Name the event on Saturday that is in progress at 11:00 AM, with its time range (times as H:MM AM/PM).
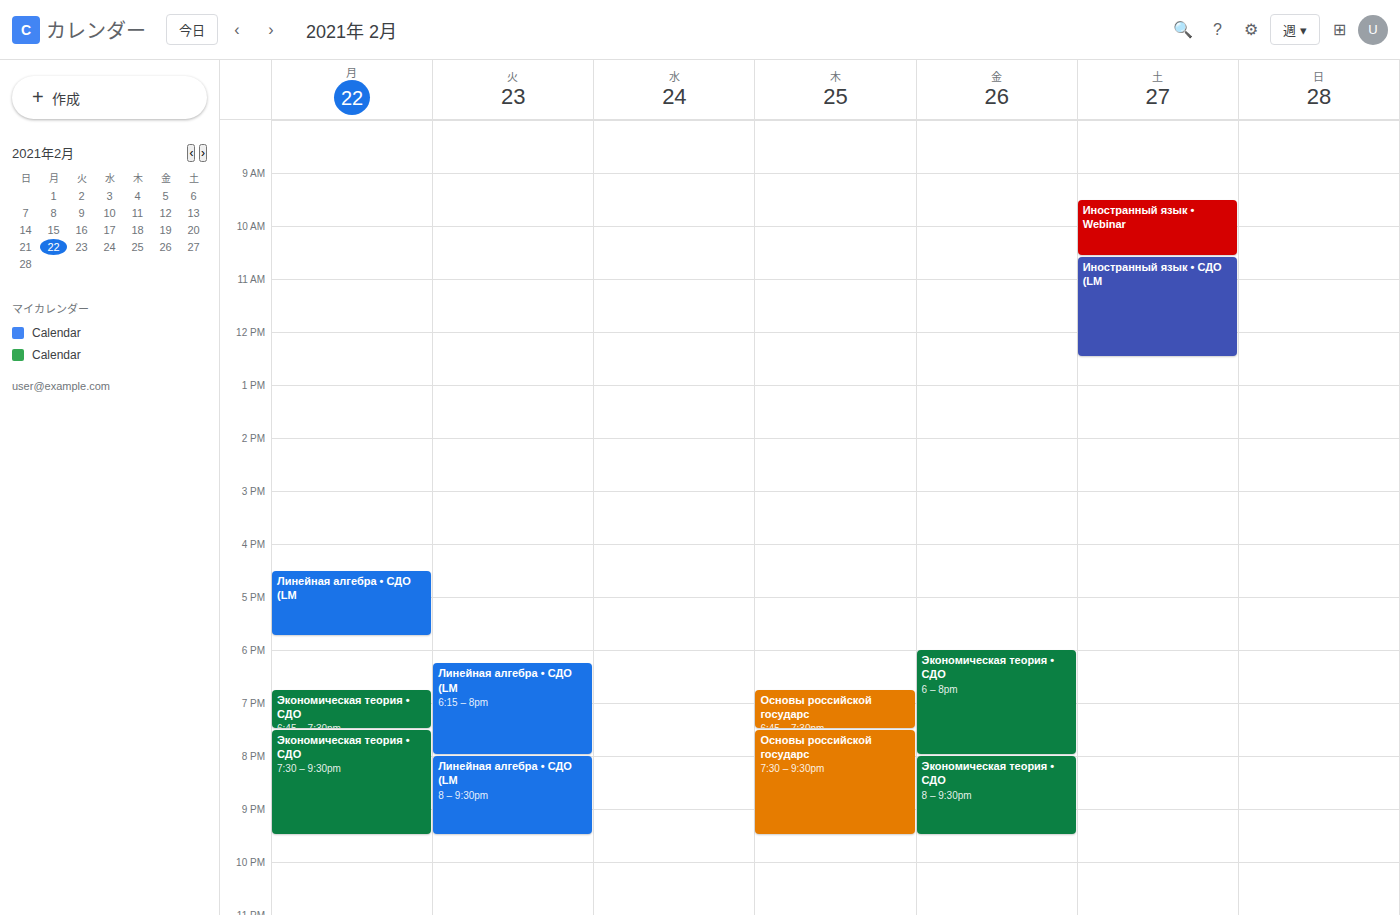
"Иностранный язык • СДО (LM", 10:35 AM to 12:30 PM